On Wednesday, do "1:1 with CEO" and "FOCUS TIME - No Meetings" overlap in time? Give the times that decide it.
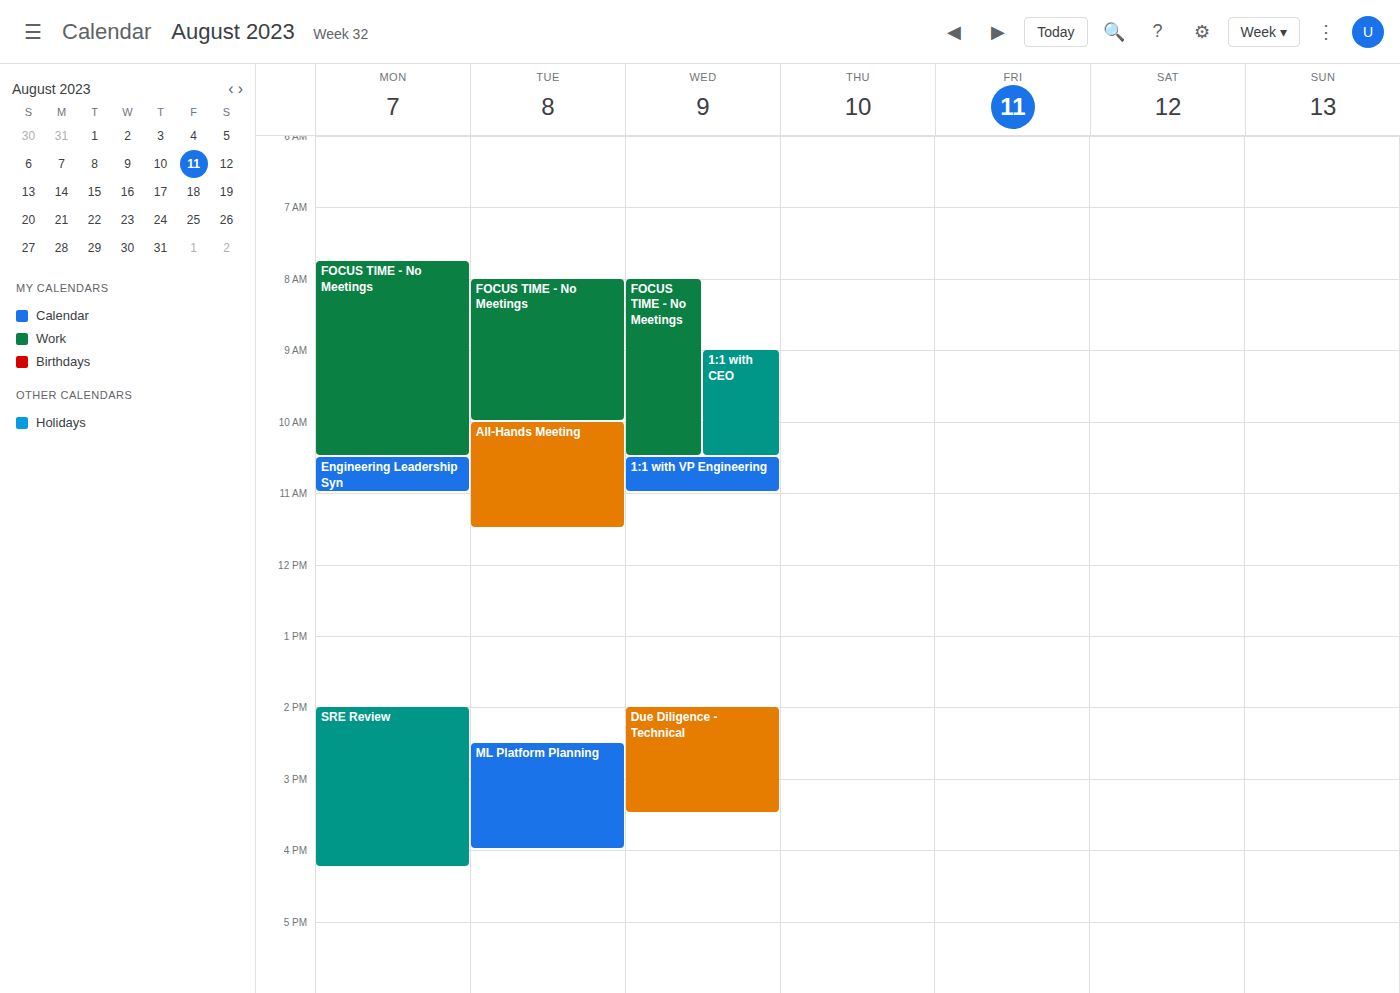
"1:1 with CEO" starts at 9:00 AM, before "FOCUS TIME - No Meetings" ends at 10:30 AM -- they overlap.